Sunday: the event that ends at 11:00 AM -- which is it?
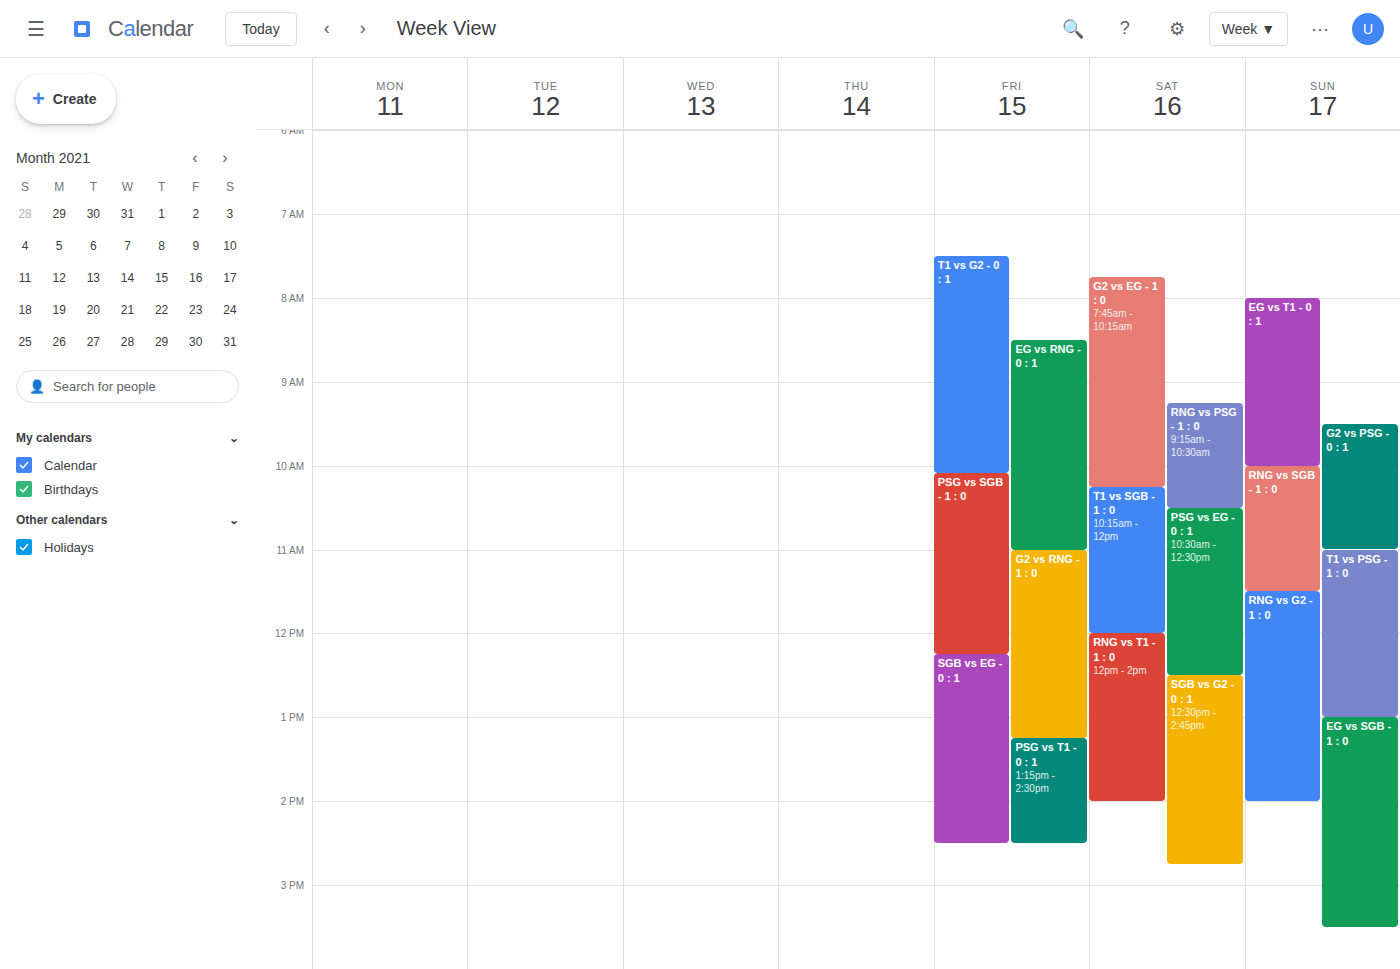
"G2 vs PSG - 0 : 1"